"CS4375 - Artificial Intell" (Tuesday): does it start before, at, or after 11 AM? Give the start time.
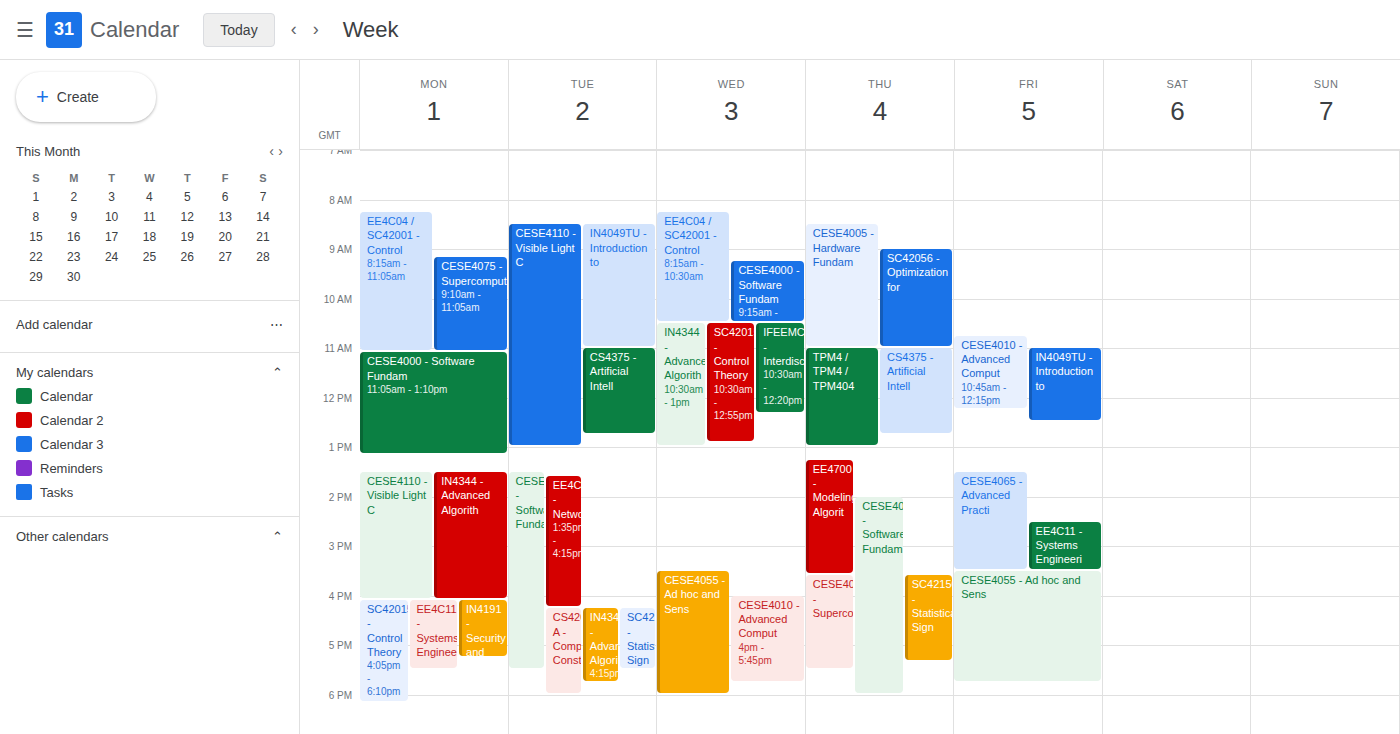
11:00 AM -- exactly at 11 AM, on the 11 AM line.